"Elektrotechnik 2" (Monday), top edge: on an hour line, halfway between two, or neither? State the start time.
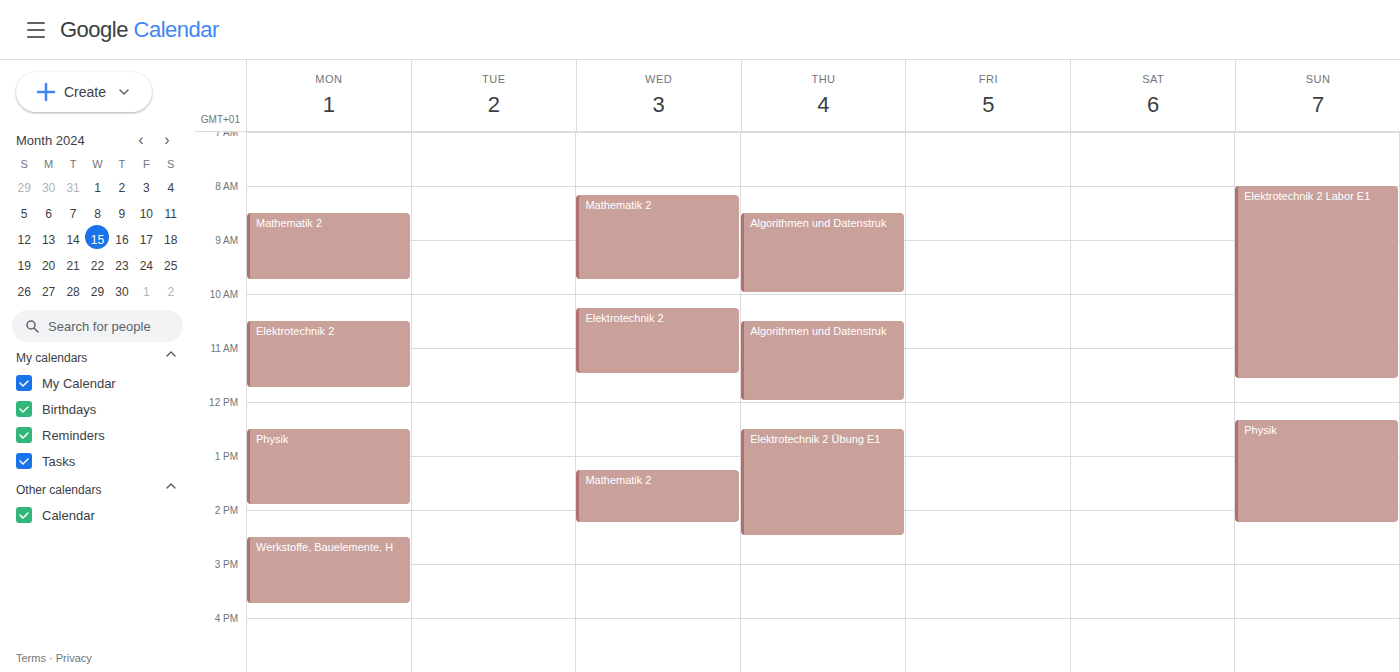
10:30 -- halfway between the 10:00 and 11:00 lines.